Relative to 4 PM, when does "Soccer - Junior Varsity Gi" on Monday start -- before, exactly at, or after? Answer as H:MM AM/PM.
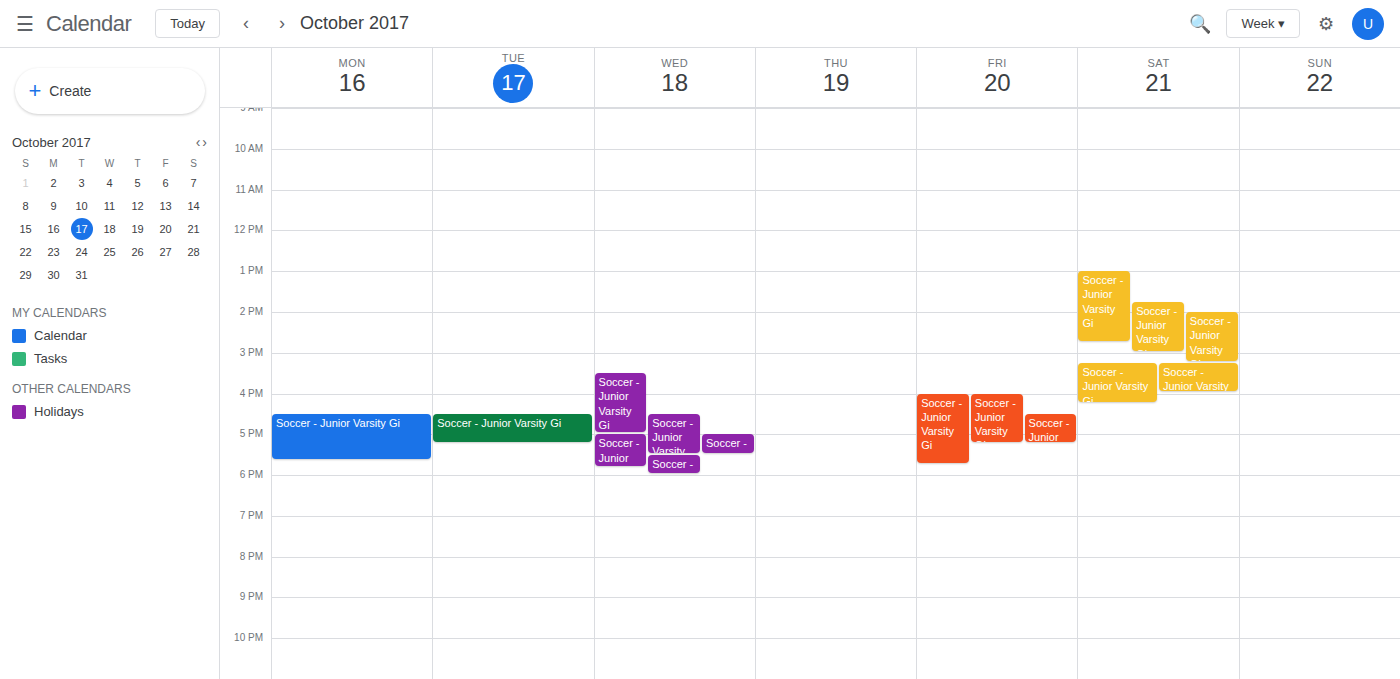
4:30 PM -- after 4 PM, 30 minutes below the 4 PM line.